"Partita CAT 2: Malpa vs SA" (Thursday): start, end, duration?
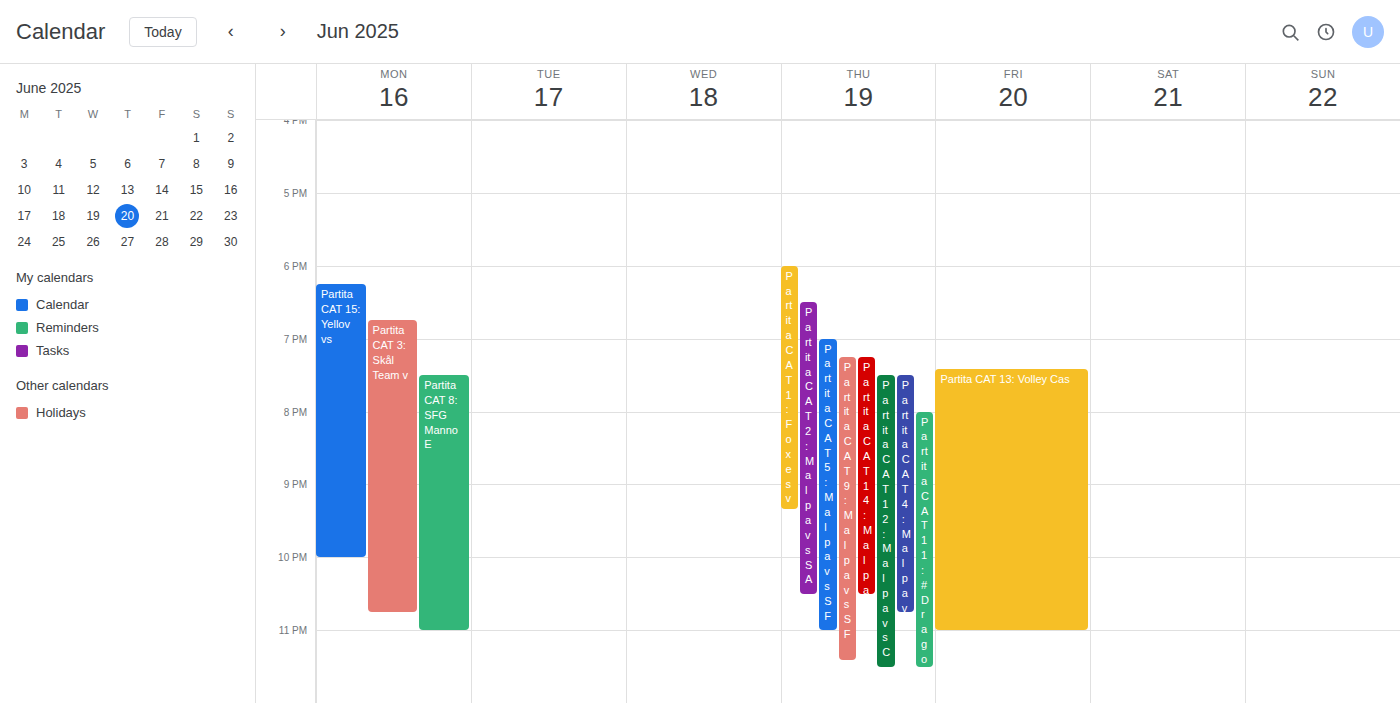
18:30 to 22:30, 4 hours